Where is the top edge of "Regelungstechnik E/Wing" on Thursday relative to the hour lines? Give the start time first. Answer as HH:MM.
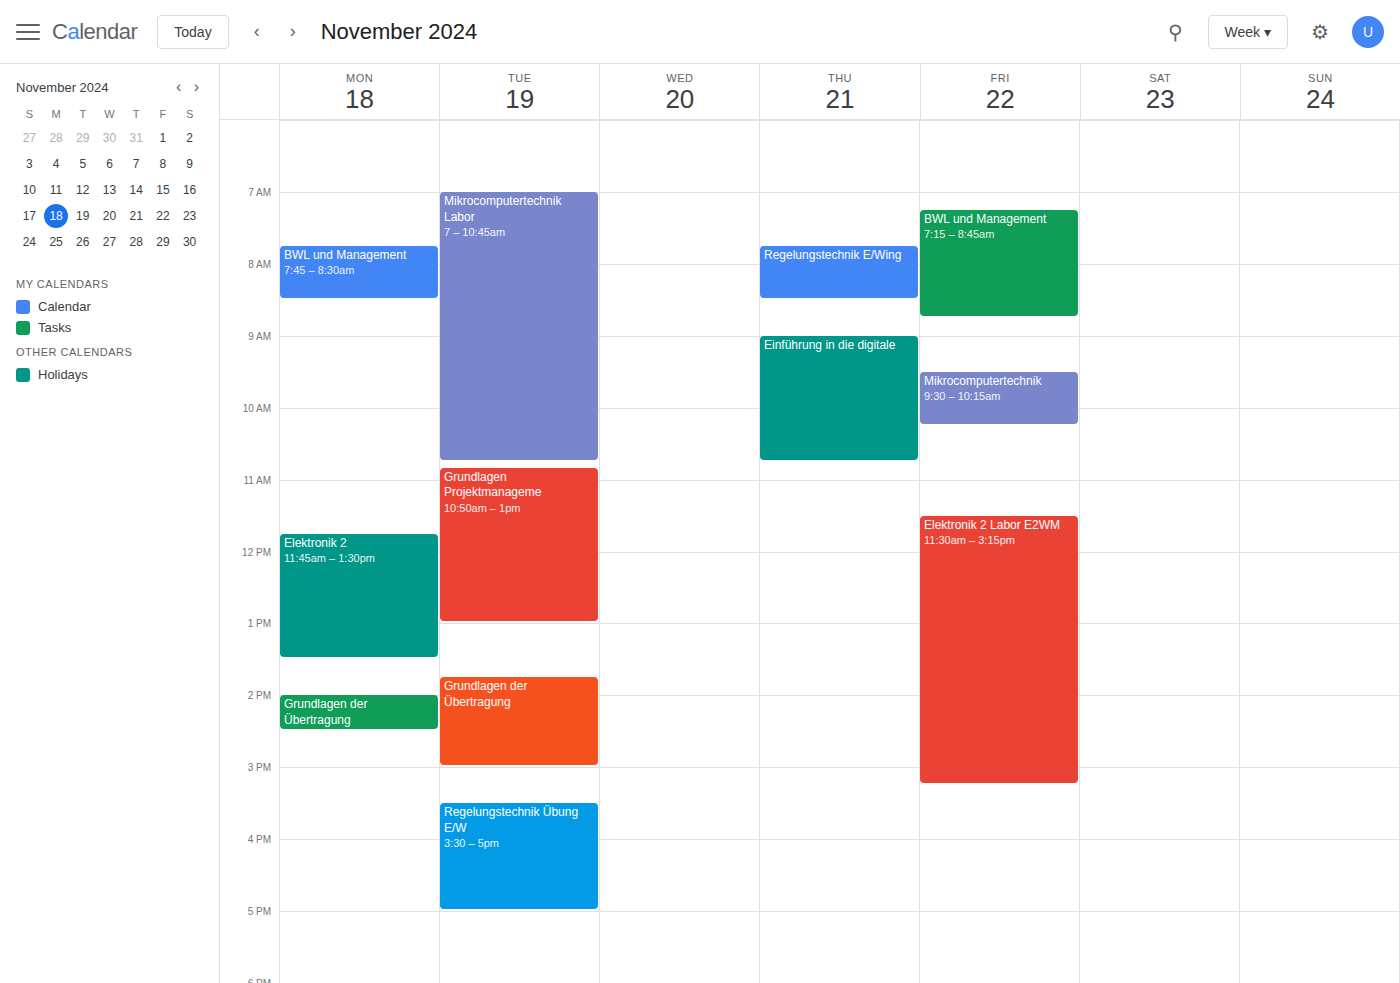
07:45 -- neither: three quarters of the way from the 07:00 line to the 08:00 line.